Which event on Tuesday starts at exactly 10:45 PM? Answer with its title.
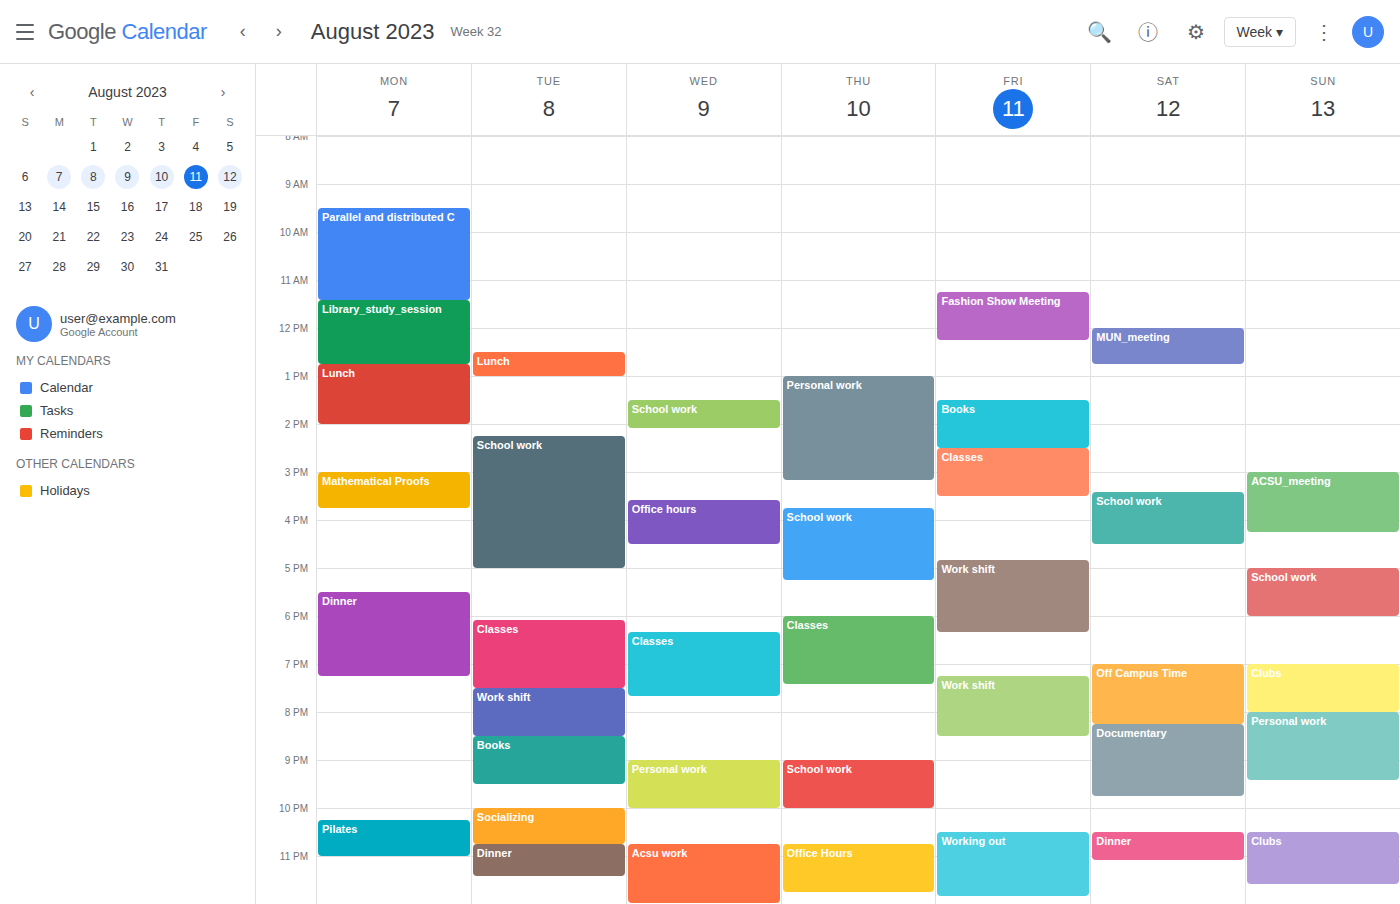
"Dinner"